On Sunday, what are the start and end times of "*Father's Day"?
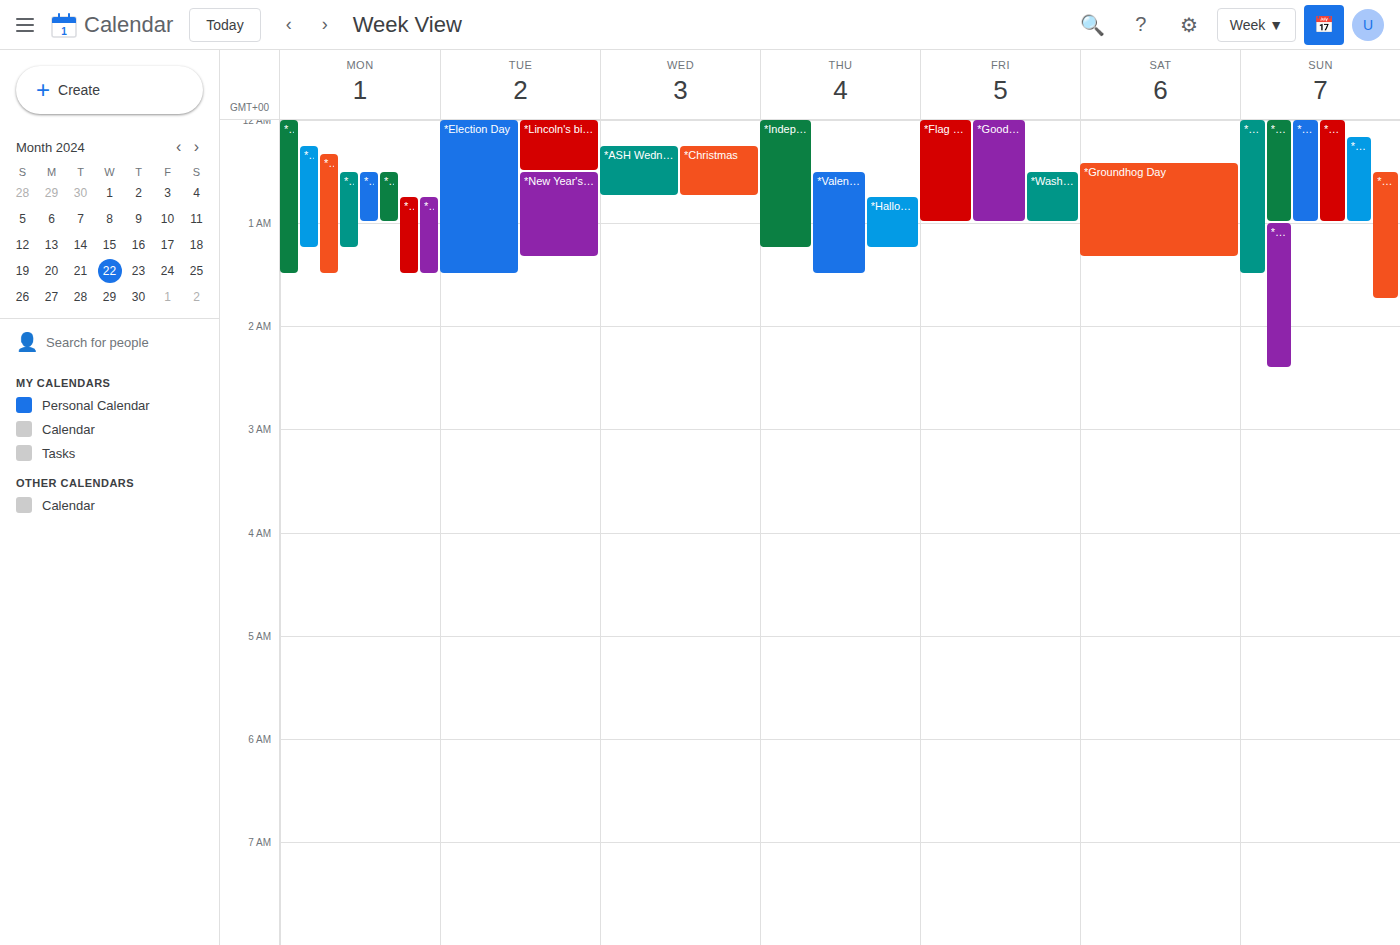
1:00 AM to 2:25 AM